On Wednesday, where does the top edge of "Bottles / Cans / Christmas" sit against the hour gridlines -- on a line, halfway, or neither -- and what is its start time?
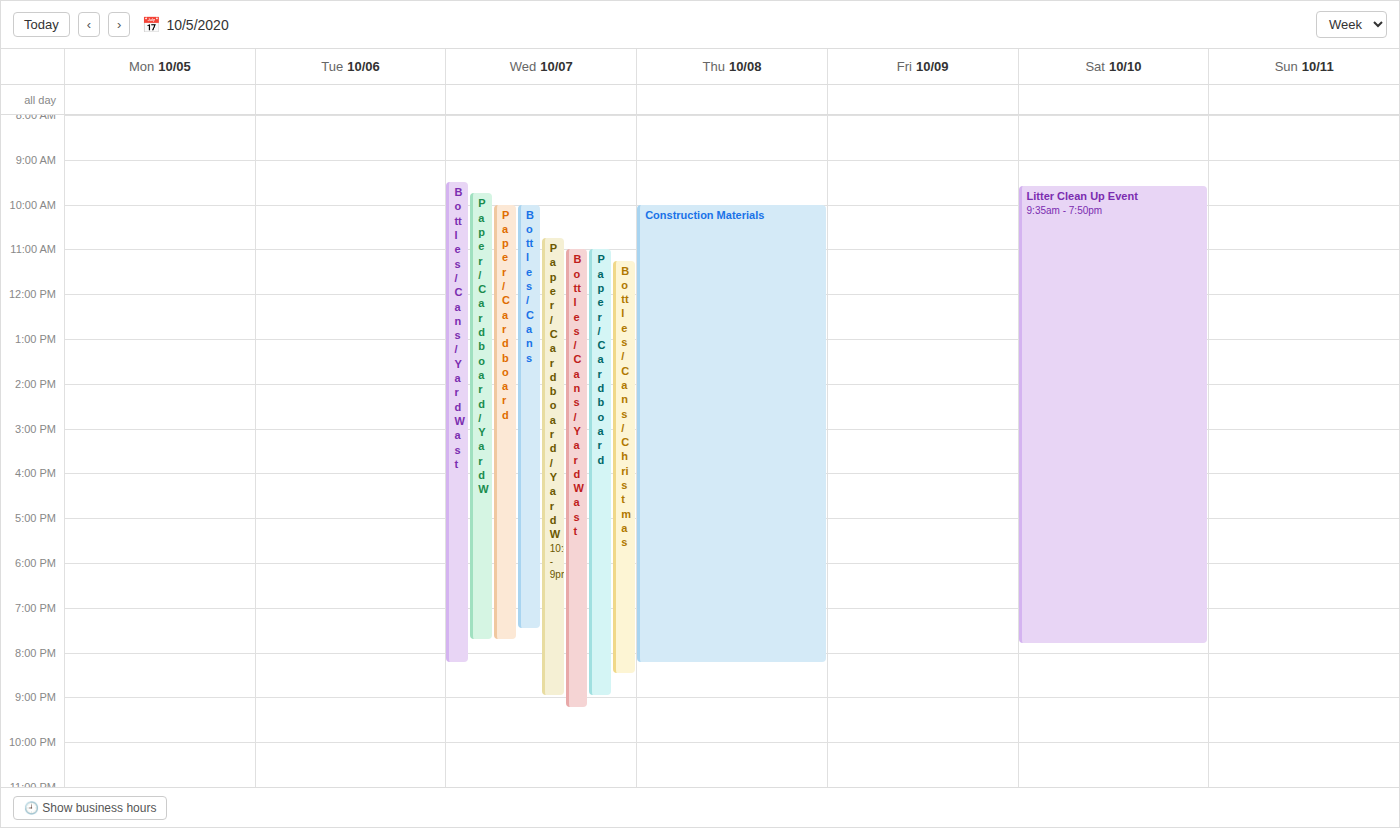
11:15 AM -- neither: a quarter of the way from the 11 AM line to the 12 PM line.